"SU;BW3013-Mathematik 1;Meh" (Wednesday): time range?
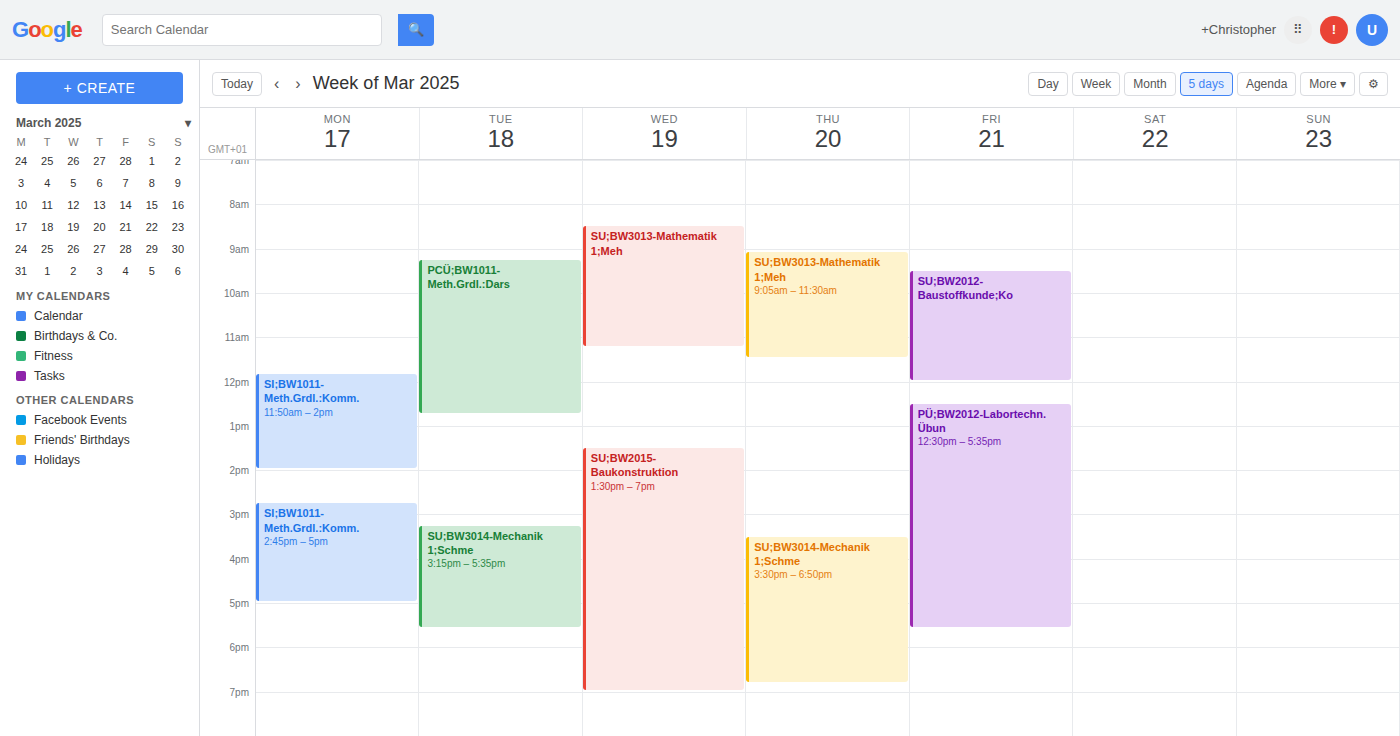
8:30 AM to 11:15 AM